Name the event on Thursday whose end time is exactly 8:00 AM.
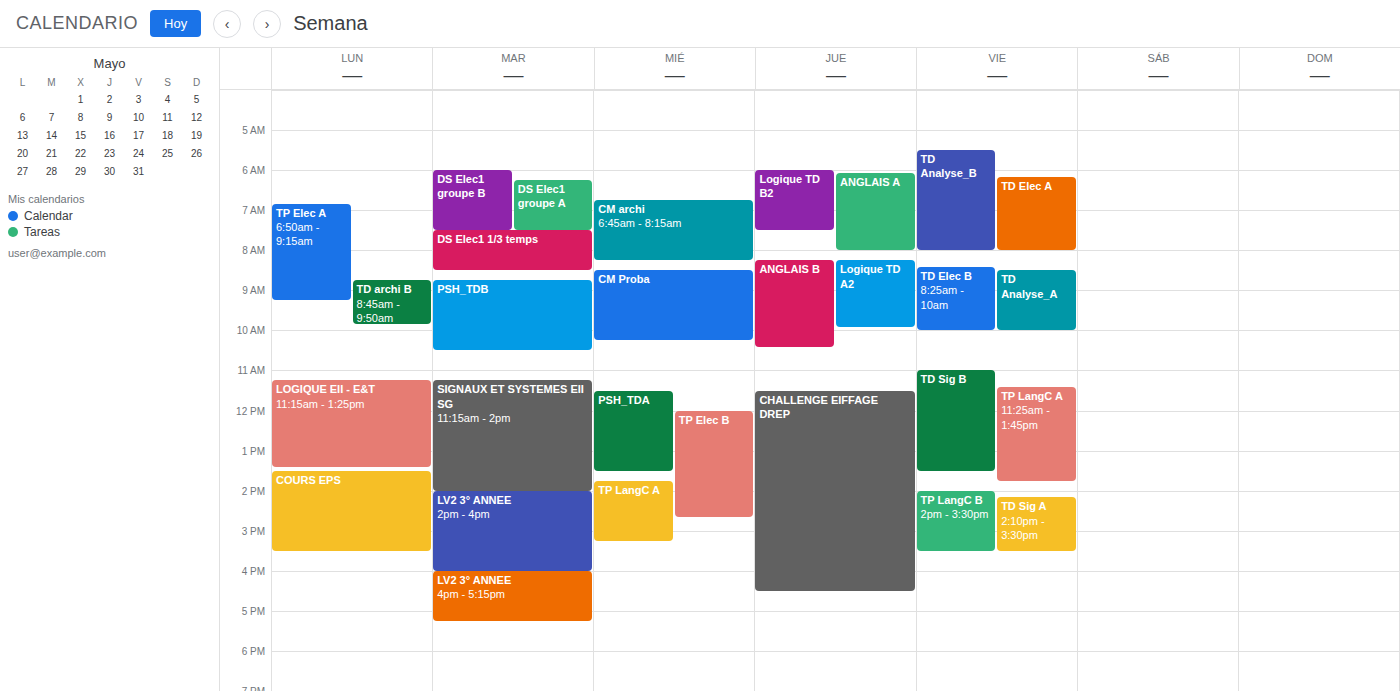
"ANGLAIS A"